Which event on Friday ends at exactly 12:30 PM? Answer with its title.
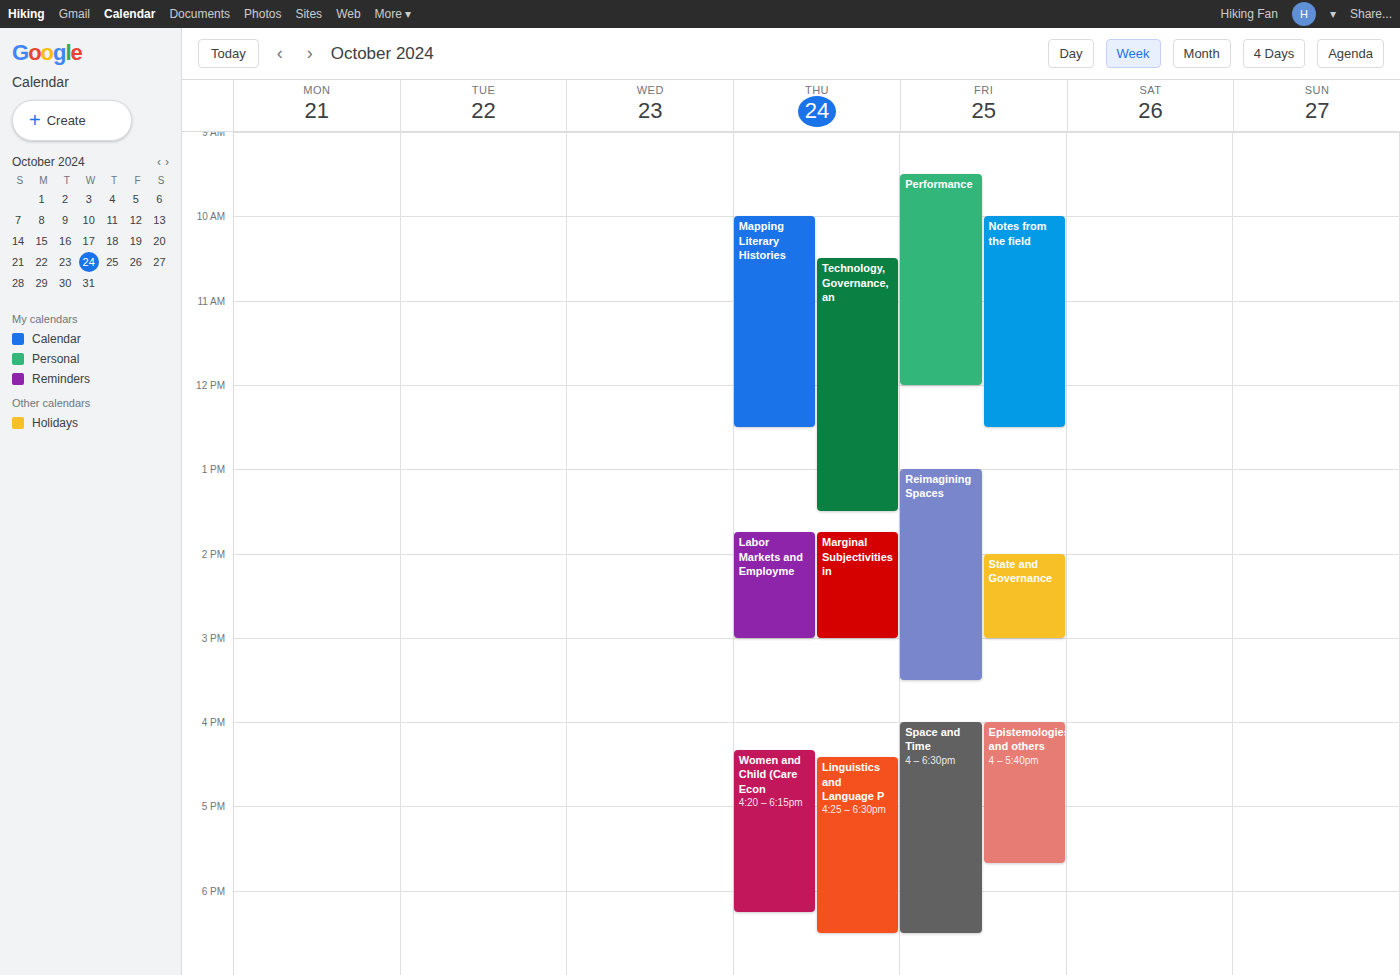
"Notes from the field"